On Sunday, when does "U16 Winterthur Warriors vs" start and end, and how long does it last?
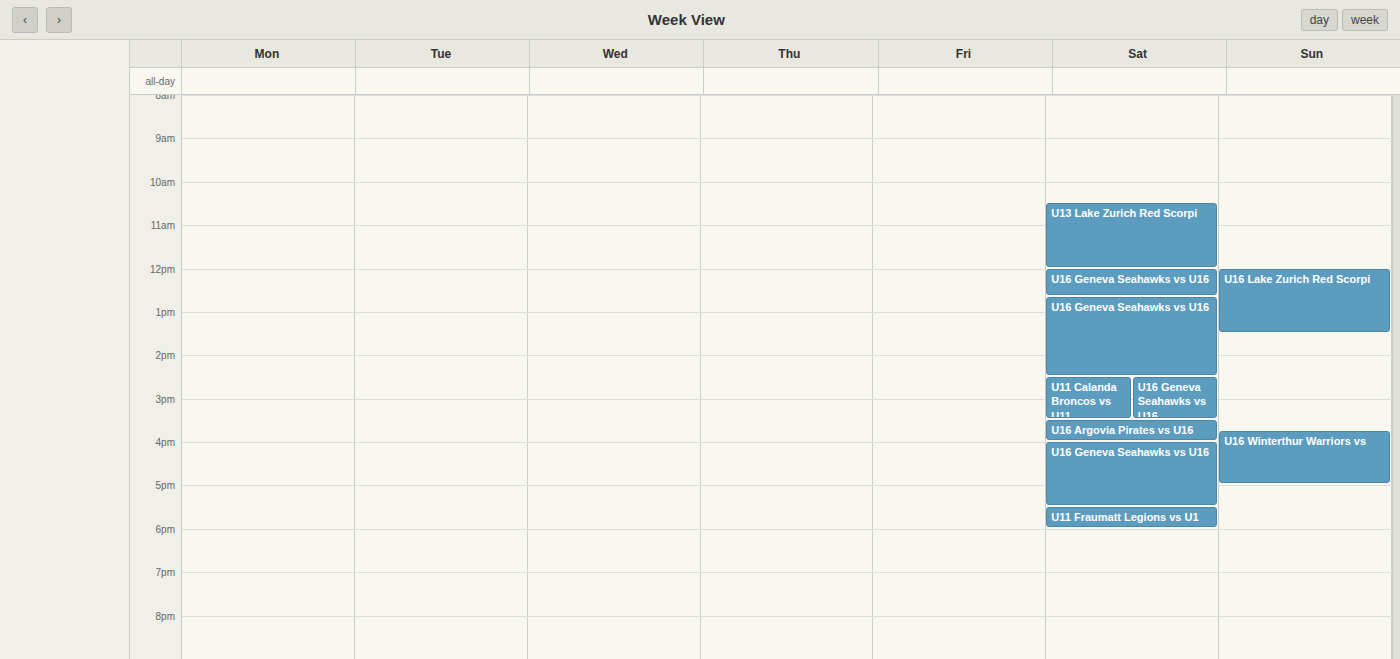
3:45 PM to 5:00 PM, 1 hour 15 minutes